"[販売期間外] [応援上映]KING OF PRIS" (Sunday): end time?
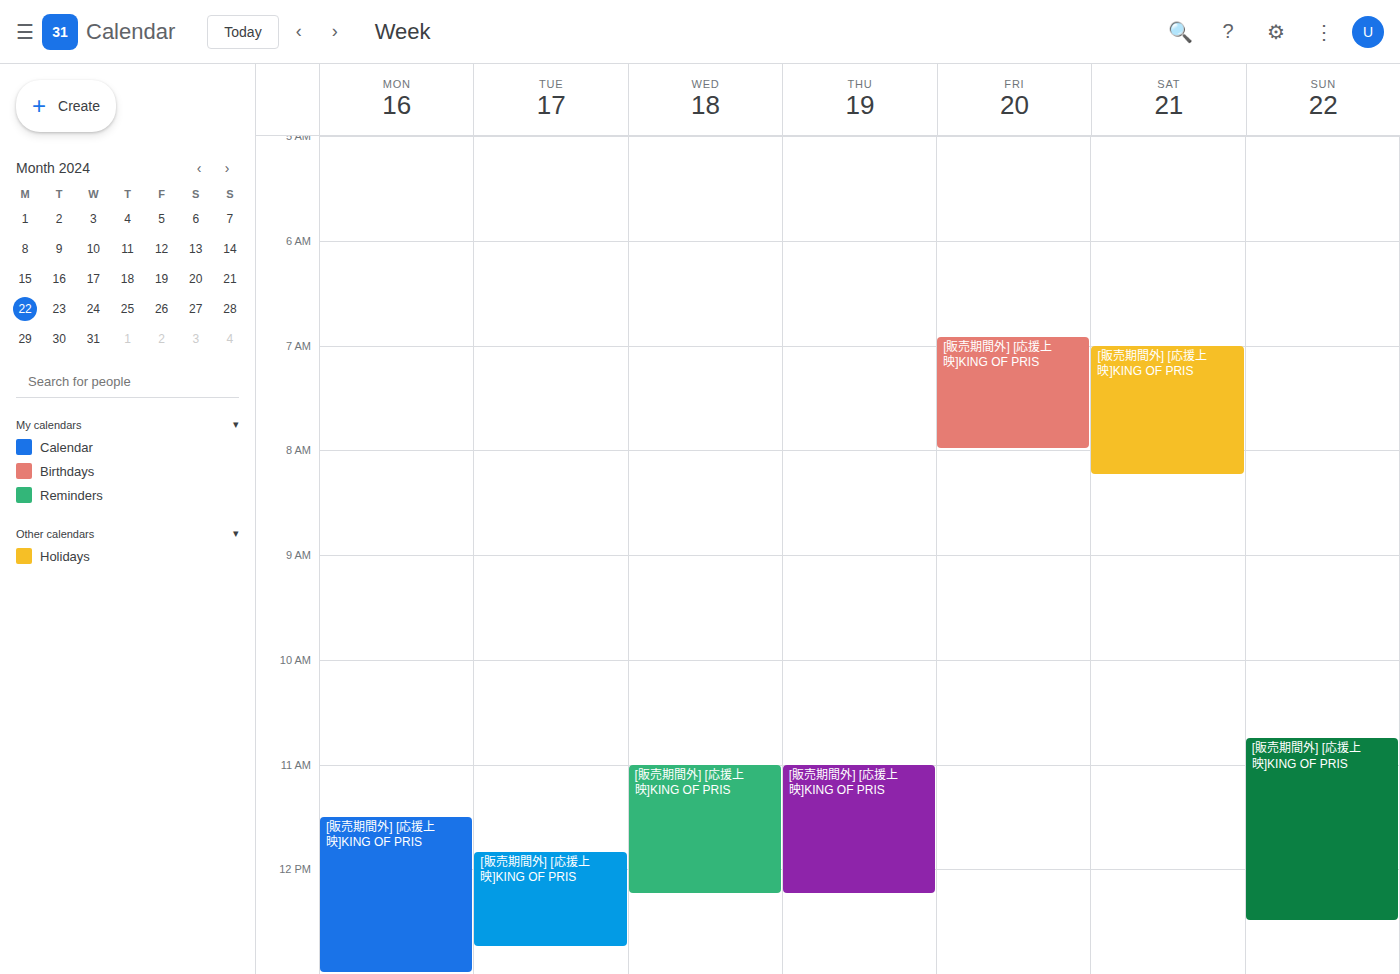
12:30